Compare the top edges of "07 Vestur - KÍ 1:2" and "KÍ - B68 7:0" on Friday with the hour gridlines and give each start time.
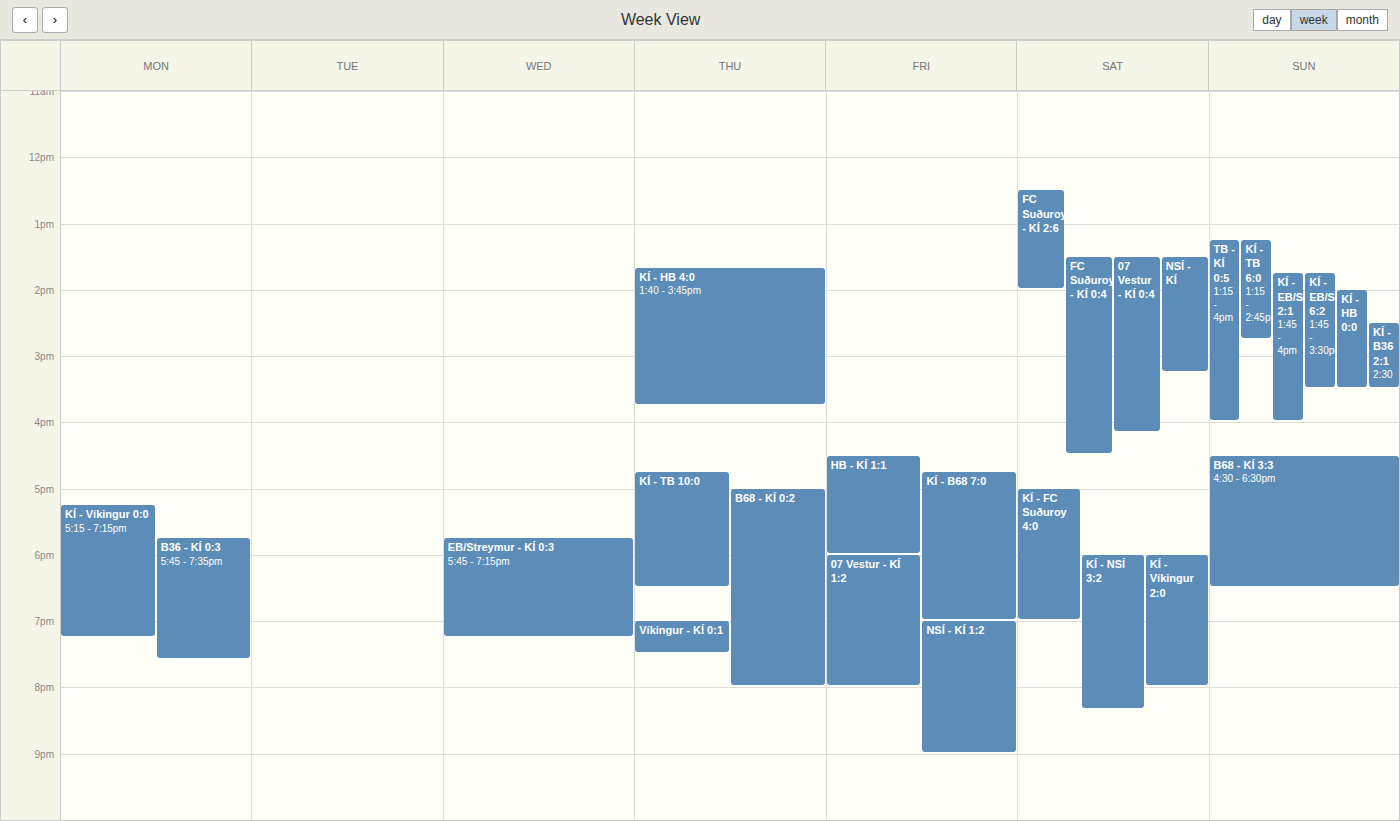
"07 Vestur - KÍ 1:2": 6:00 PM, exactly on the 6 PM line. "KÍ - B68 7:0": 4:45 PM, neither: three quarters of the way from the 4 PM line to the 5 PM line.